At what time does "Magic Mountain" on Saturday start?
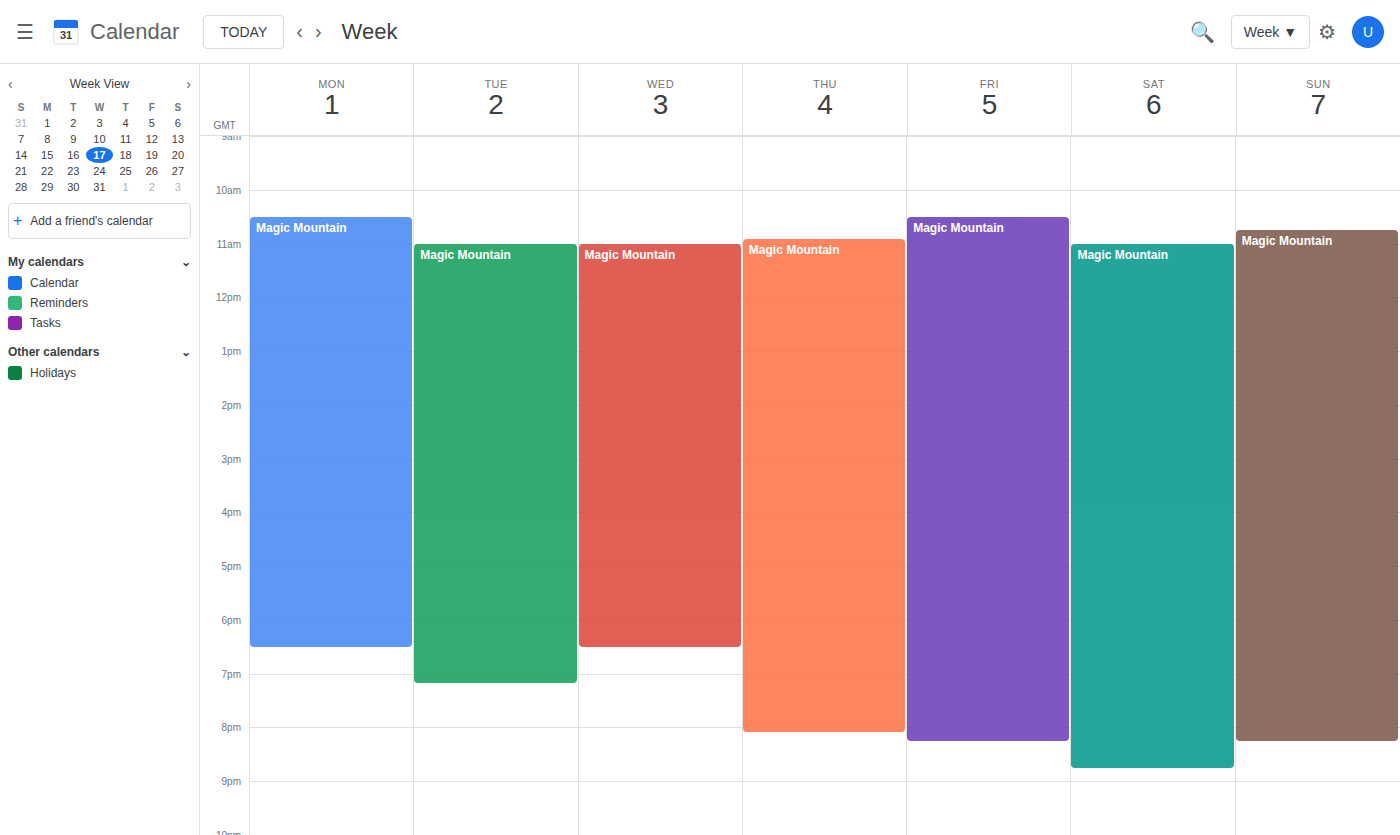
11:00 AM